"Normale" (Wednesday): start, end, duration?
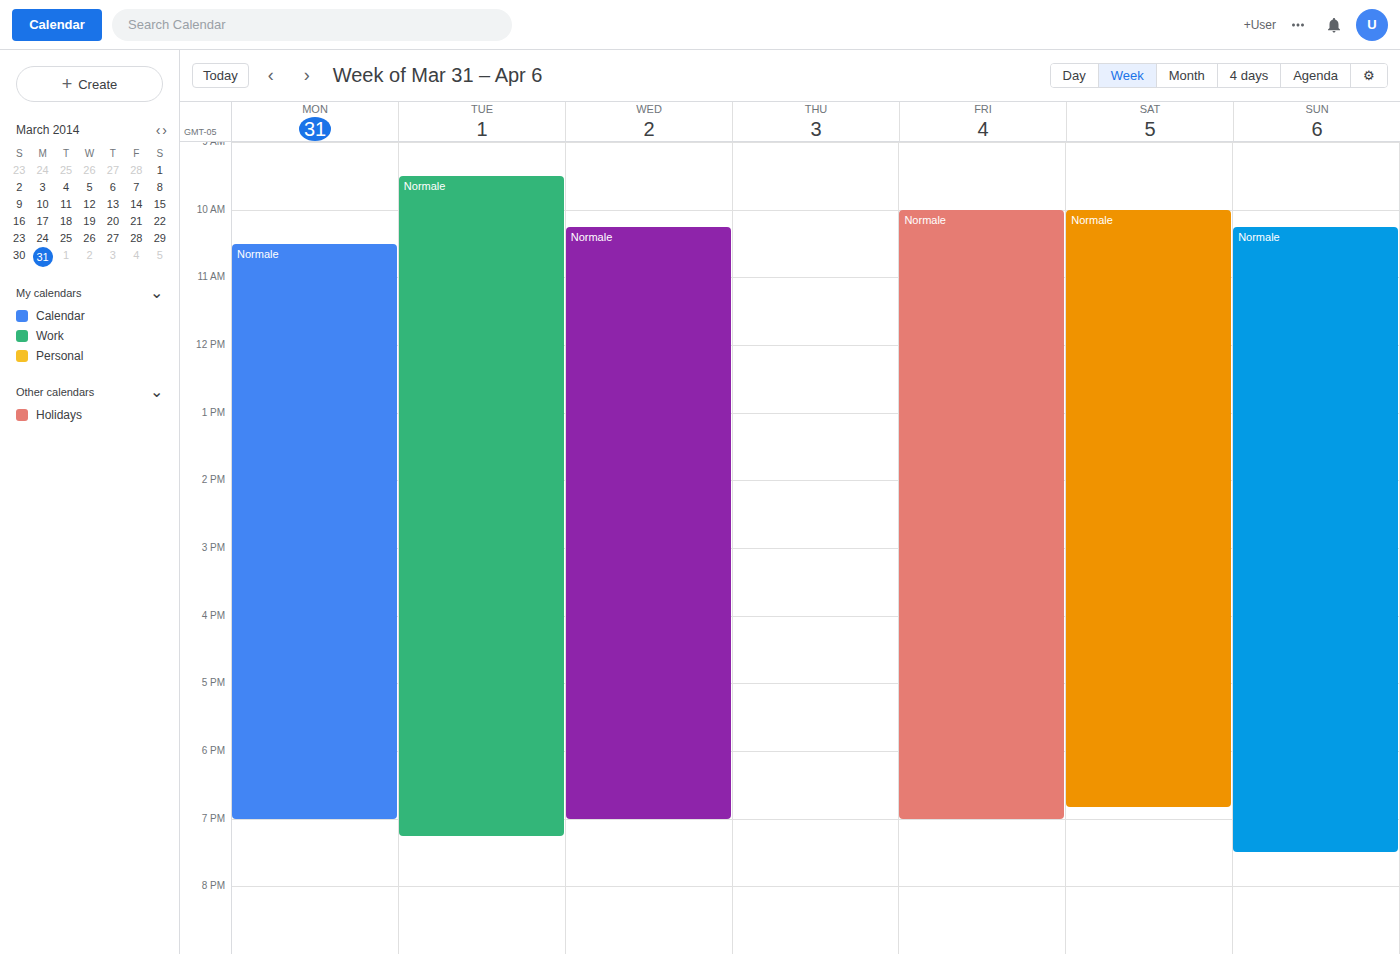
10:15 AM to 7:00 PM, 8 hours 45 minutes